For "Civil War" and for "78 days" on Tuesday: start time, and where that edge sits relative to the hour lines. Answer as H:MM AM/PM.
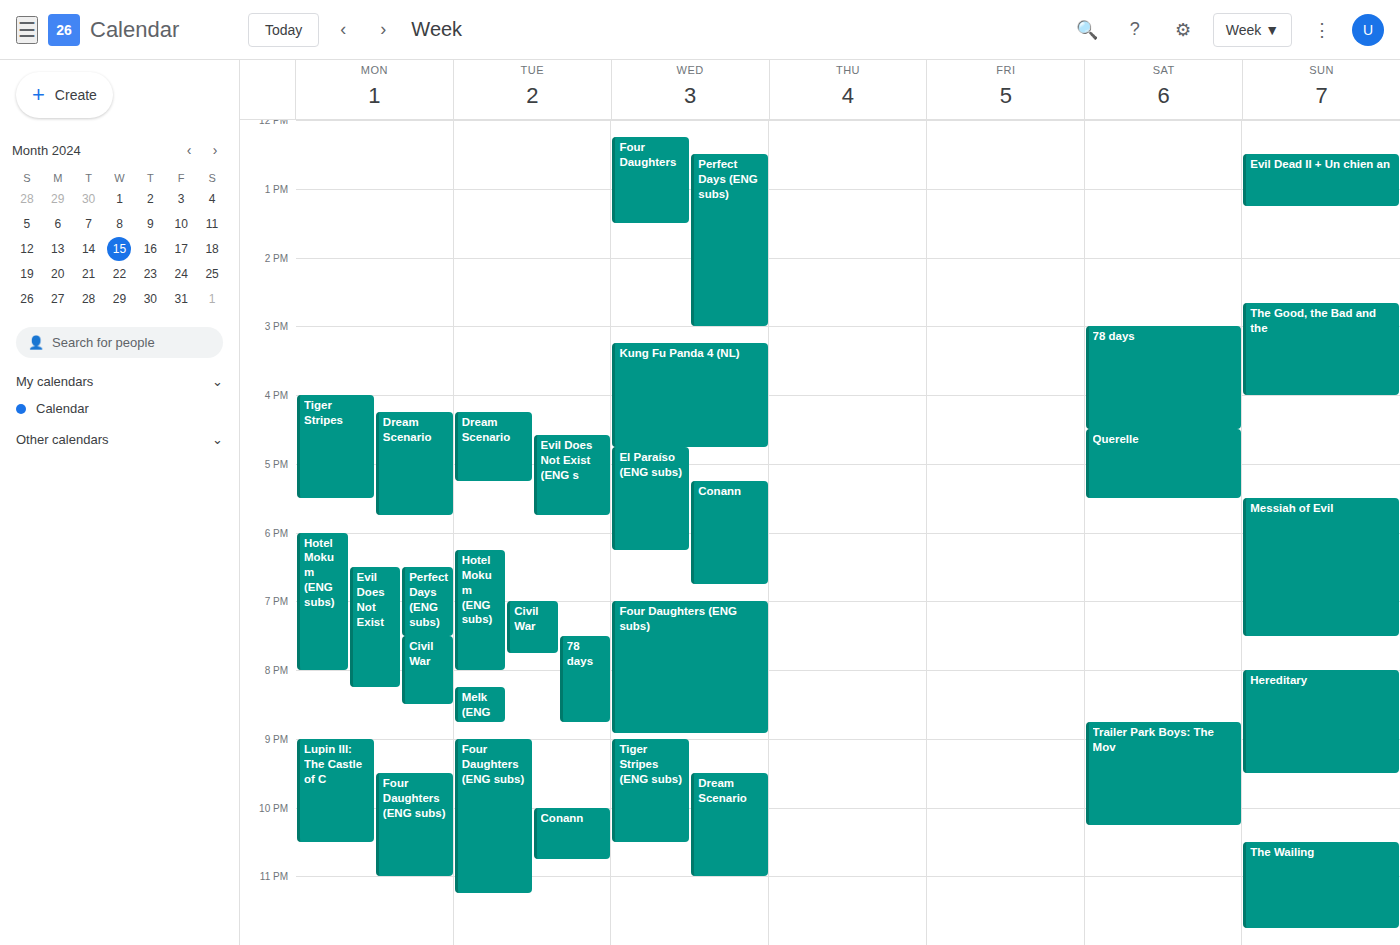
"Civil War": 7:00 PM, exactly on the 7 PM line. "78 days": 7:30 PM, halfway between the 7 PM and 8 PM lines.